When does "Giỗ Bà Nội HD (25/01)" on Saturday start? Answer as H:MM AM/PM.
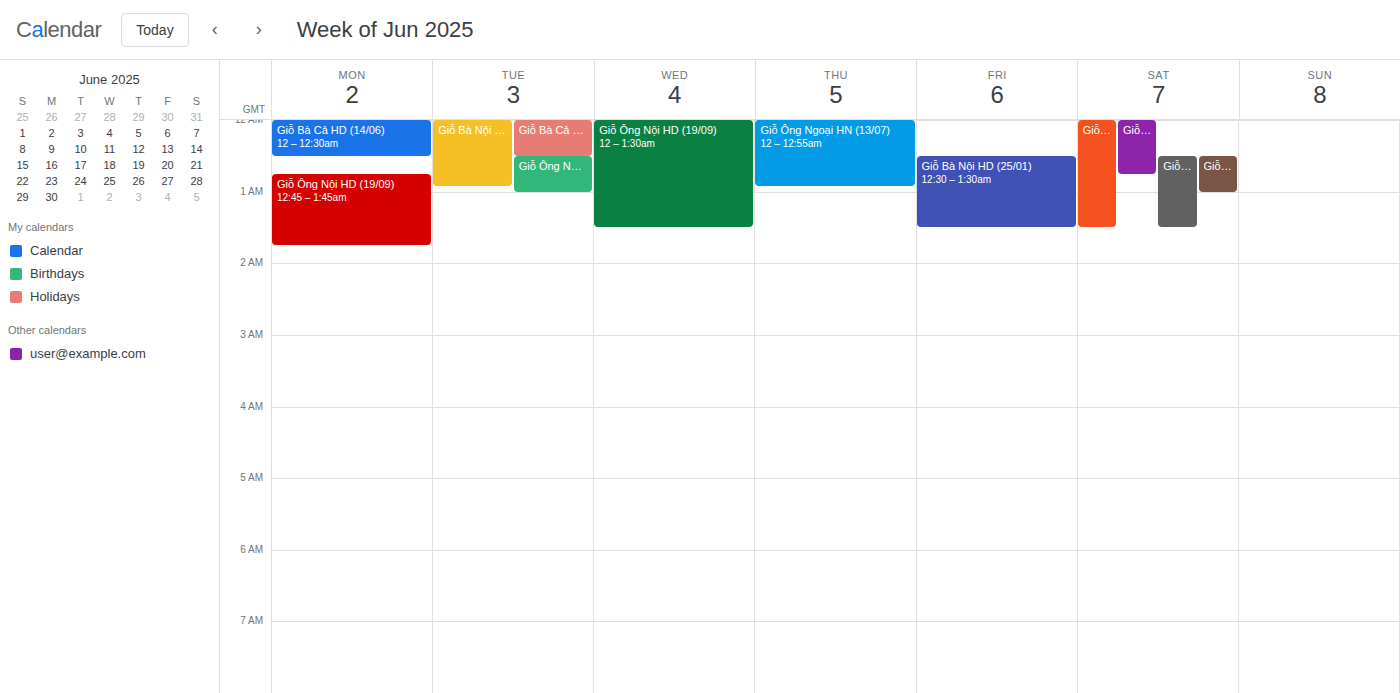
12:30 AM